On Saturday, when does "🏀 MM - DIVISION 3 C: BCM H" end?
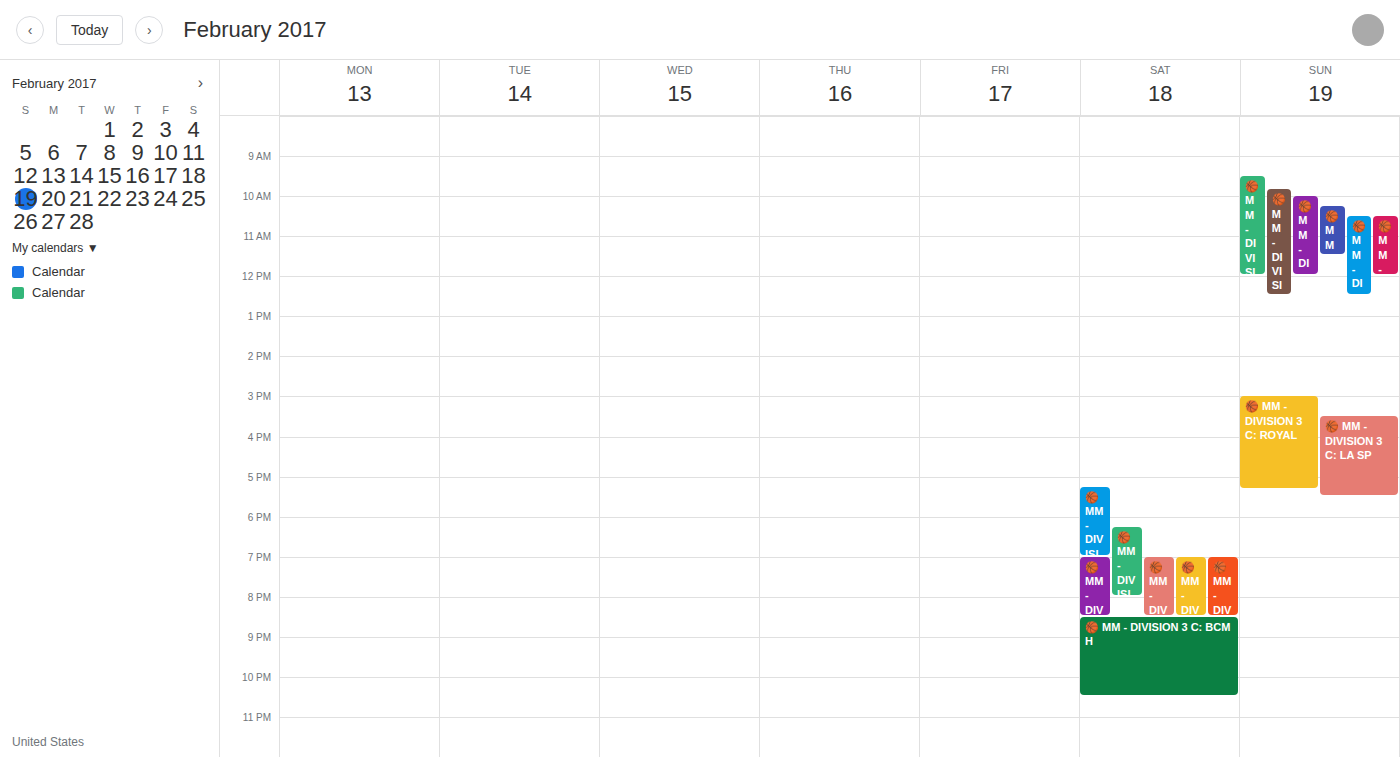
10:30 PM